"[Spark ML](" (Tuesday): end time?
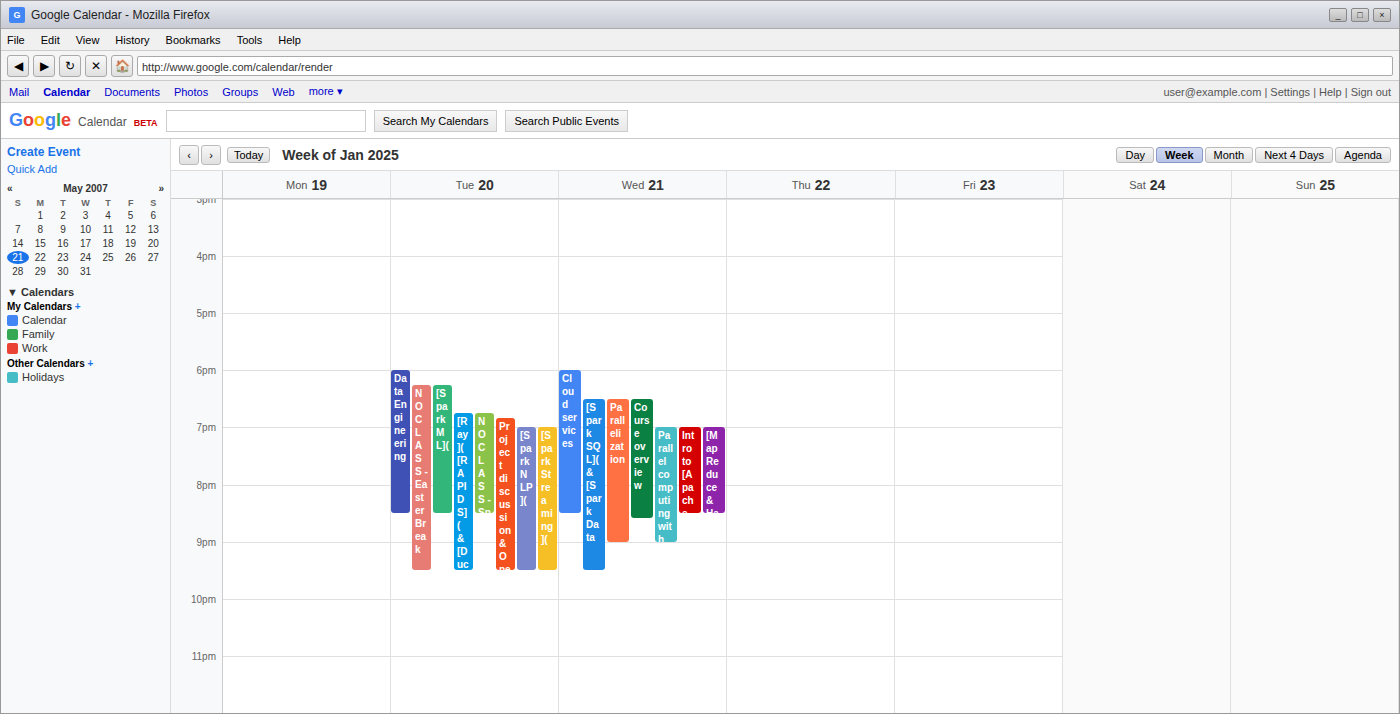
20:30